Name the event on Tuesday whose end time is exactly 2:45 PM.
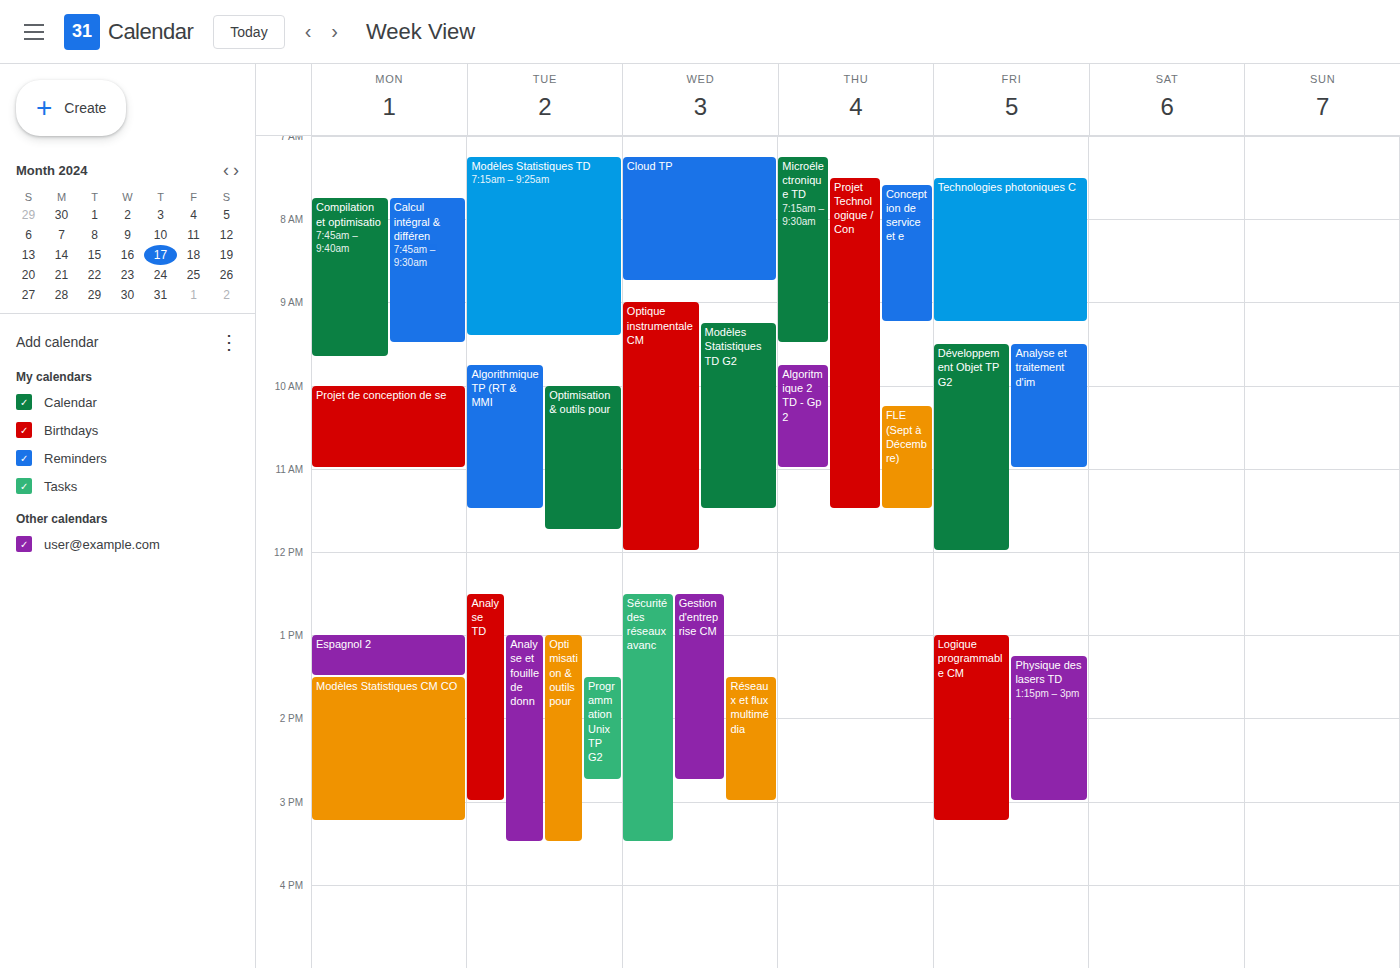
"Programmation Unix TP G2"